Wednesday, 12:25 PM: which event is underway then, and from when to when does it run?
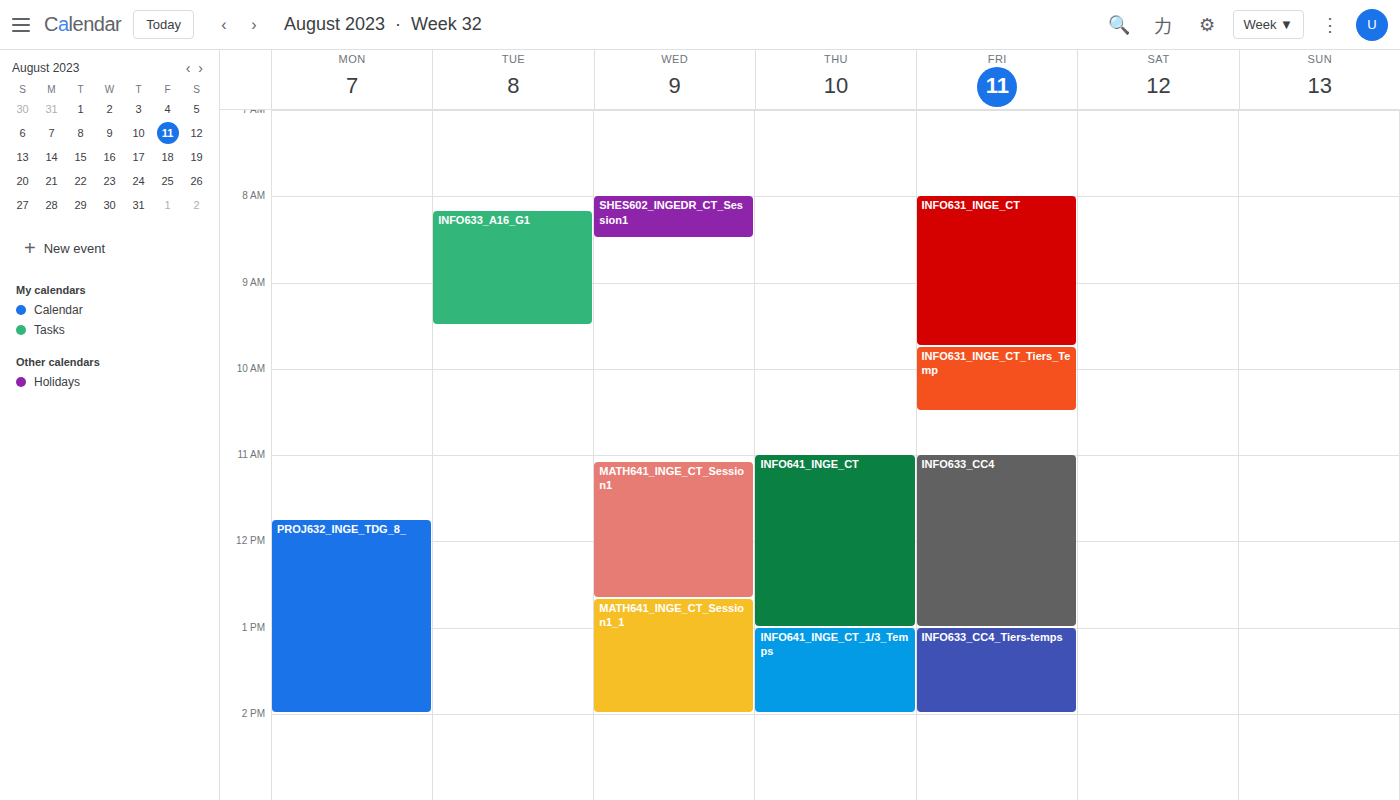
"MATH641_INGE_CT_Session1", 11:05 AM to 12:40 PM